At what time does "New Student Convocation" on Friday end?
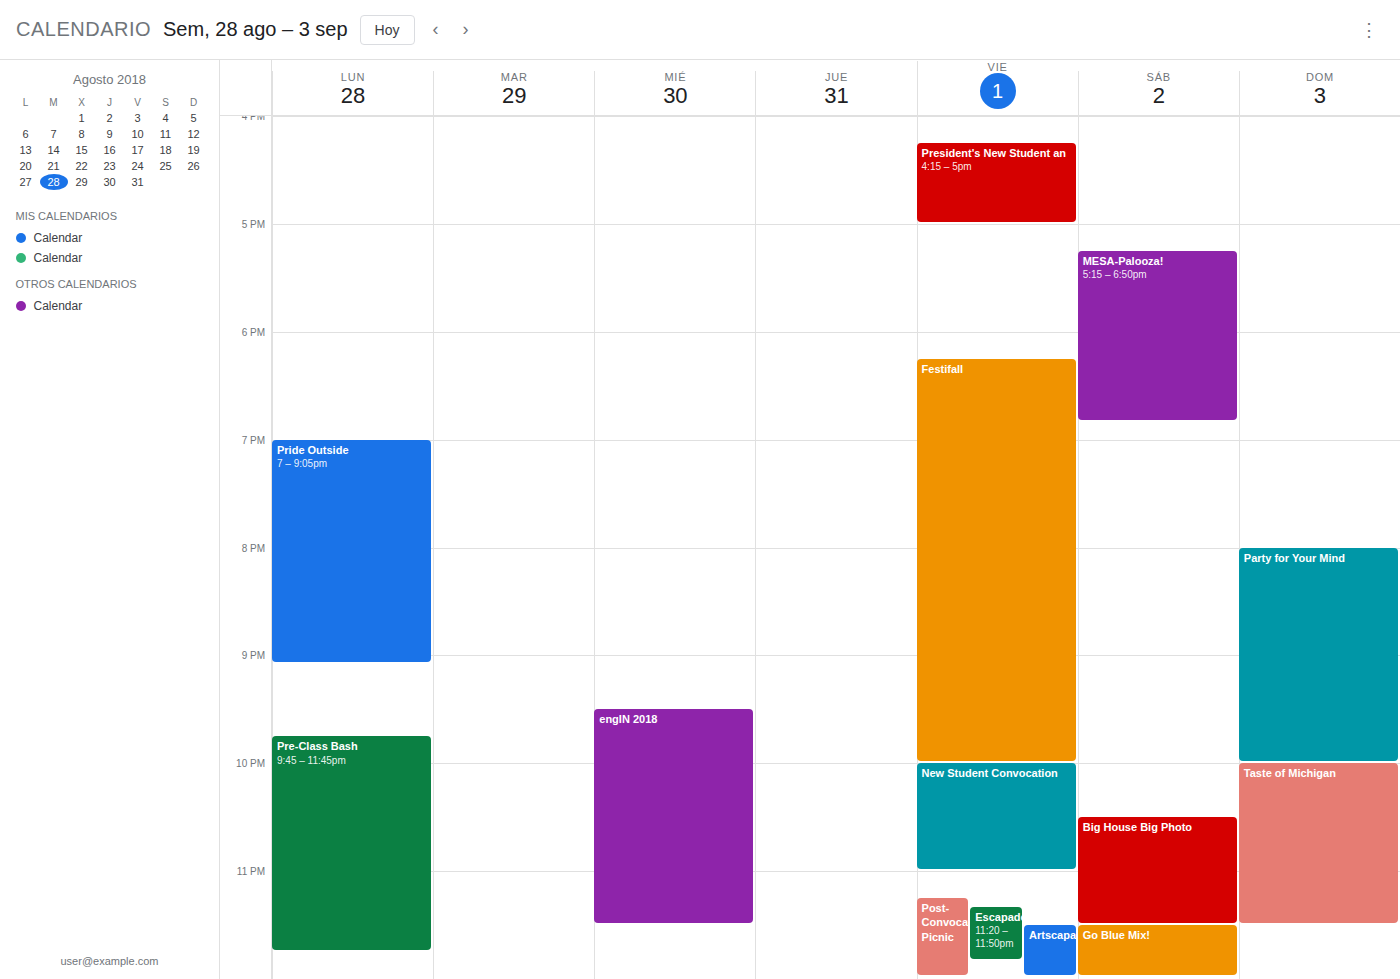
23:00